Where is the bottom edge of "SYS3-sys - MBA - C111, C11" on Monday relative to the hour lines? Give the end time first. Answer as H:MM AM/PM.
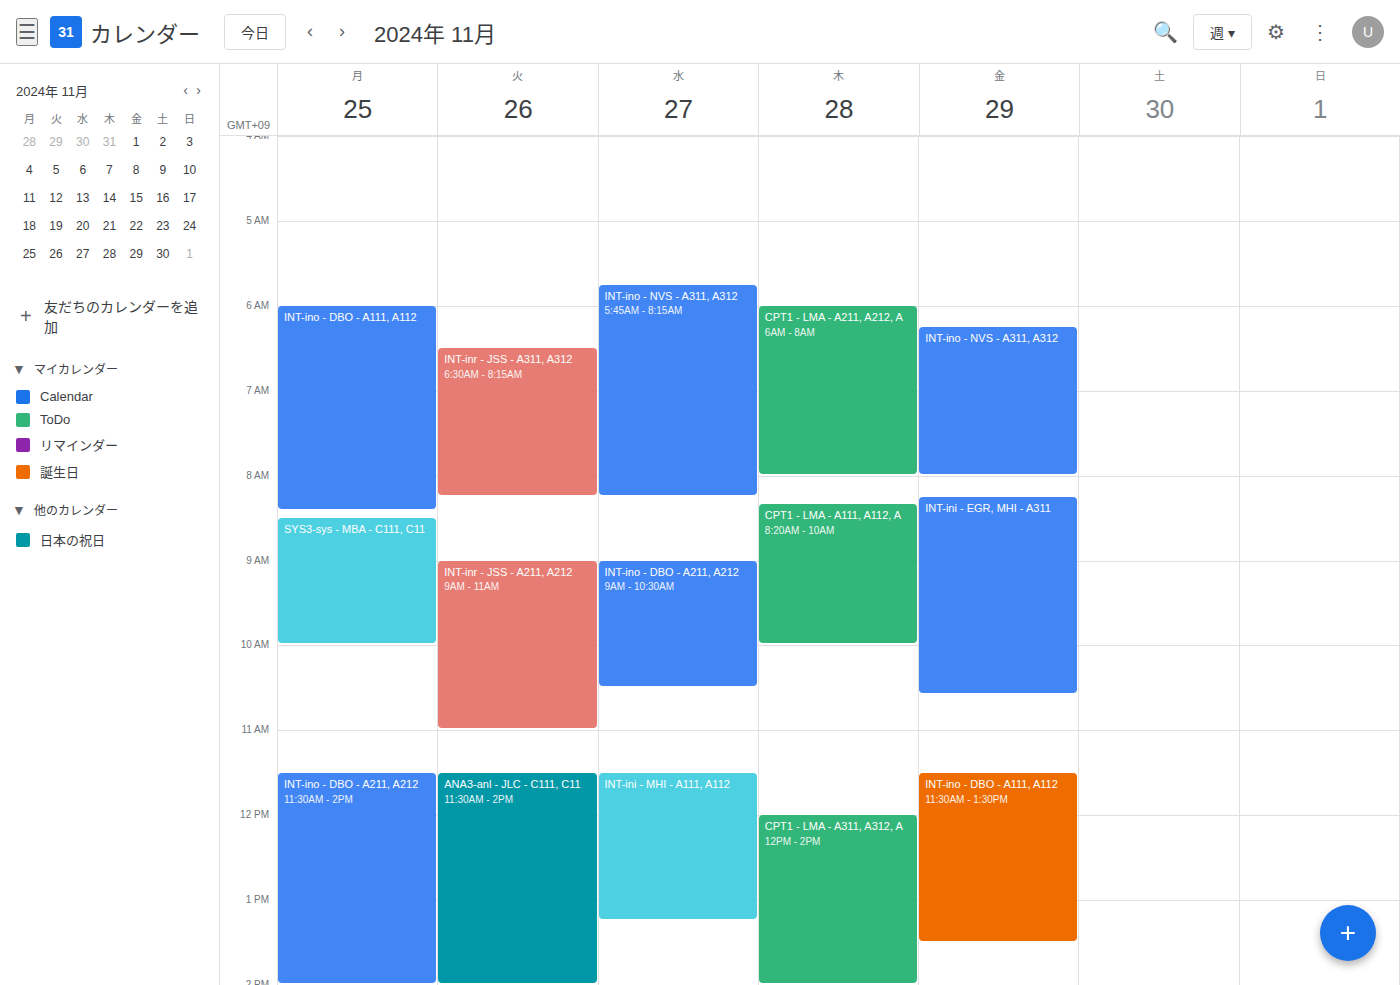
10:00 AM -- exactly on the 10 AM line.